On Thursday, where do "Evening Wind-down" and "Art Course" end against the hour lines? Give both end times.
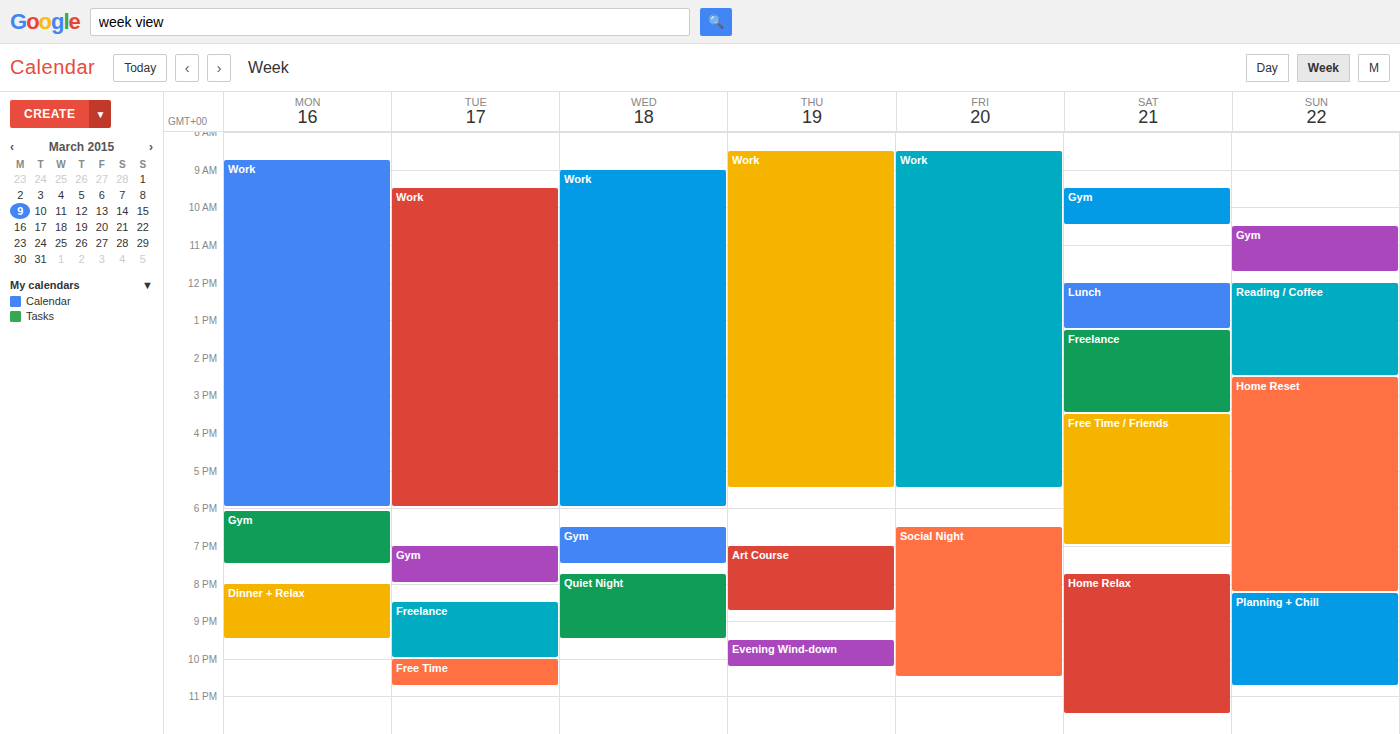
"Evening Wind-down": 10:15 PM, neither: a quarter of the way from the 10 PM line to the 11 PM line. "Art Course": 8:45 PM, neither: three quarters of the way from the 8 PM line to the 9 PM line.